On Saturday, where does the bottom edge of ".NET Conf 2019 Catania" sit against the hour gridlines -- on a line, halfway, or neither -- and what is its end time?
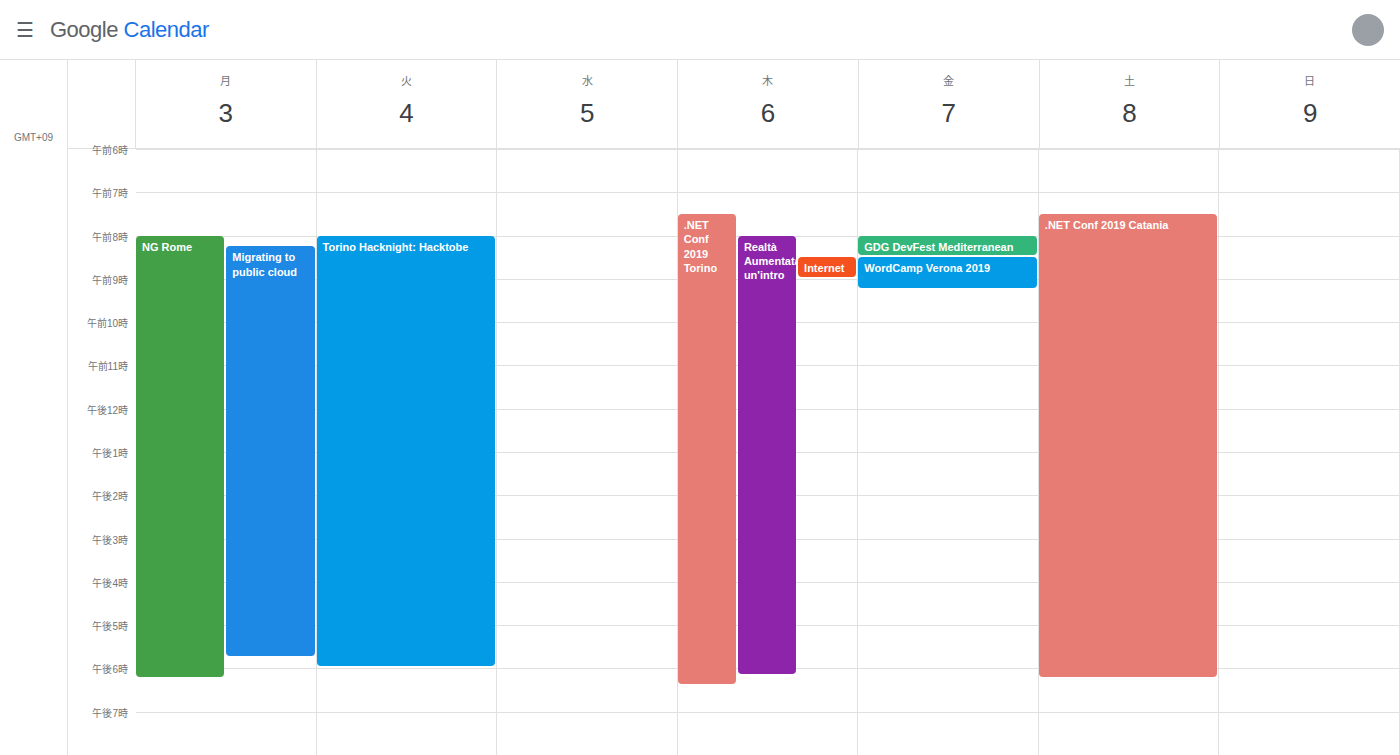
6:15 PM -- neither: a quarter of the way from the 6 PM line to the 7 PM line.